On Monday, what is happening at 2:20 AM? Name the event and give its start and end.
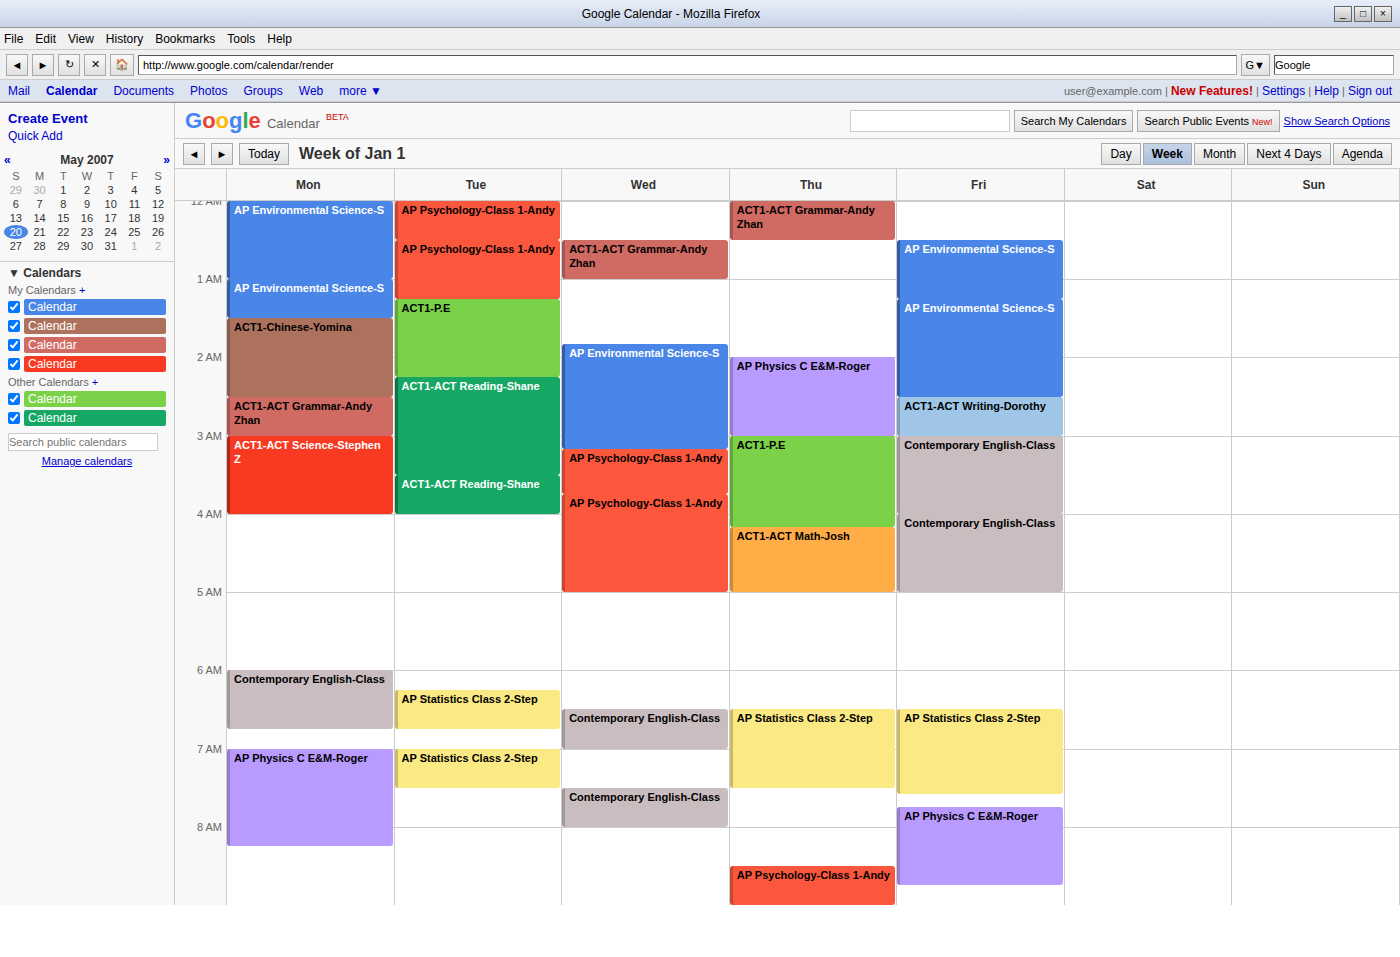
"ACT1-Chinese-Yomina", 1:30 AM to 2:30 AM